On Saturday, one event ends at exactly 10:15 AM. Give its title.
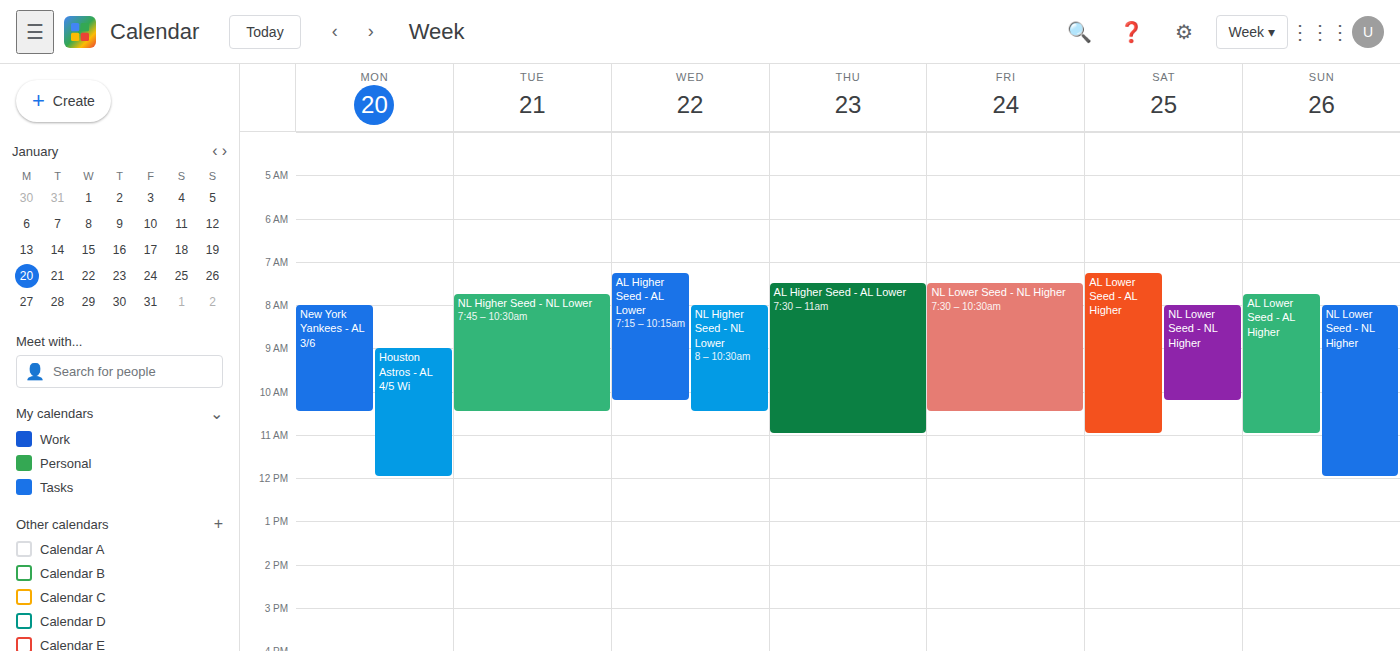
"NL Lower Seed - NL Higher"